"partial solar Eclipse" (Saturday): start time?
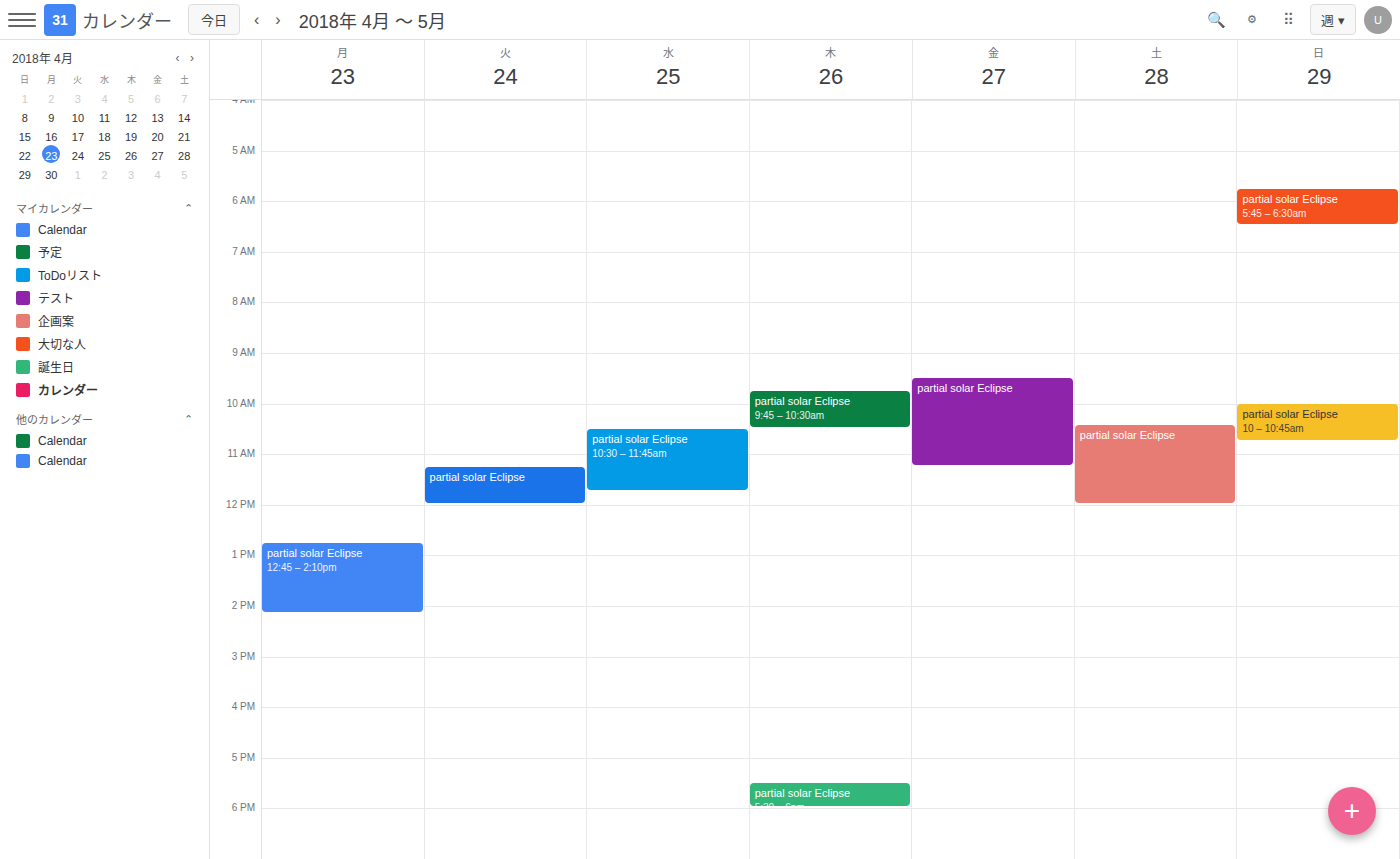
10:25 AM